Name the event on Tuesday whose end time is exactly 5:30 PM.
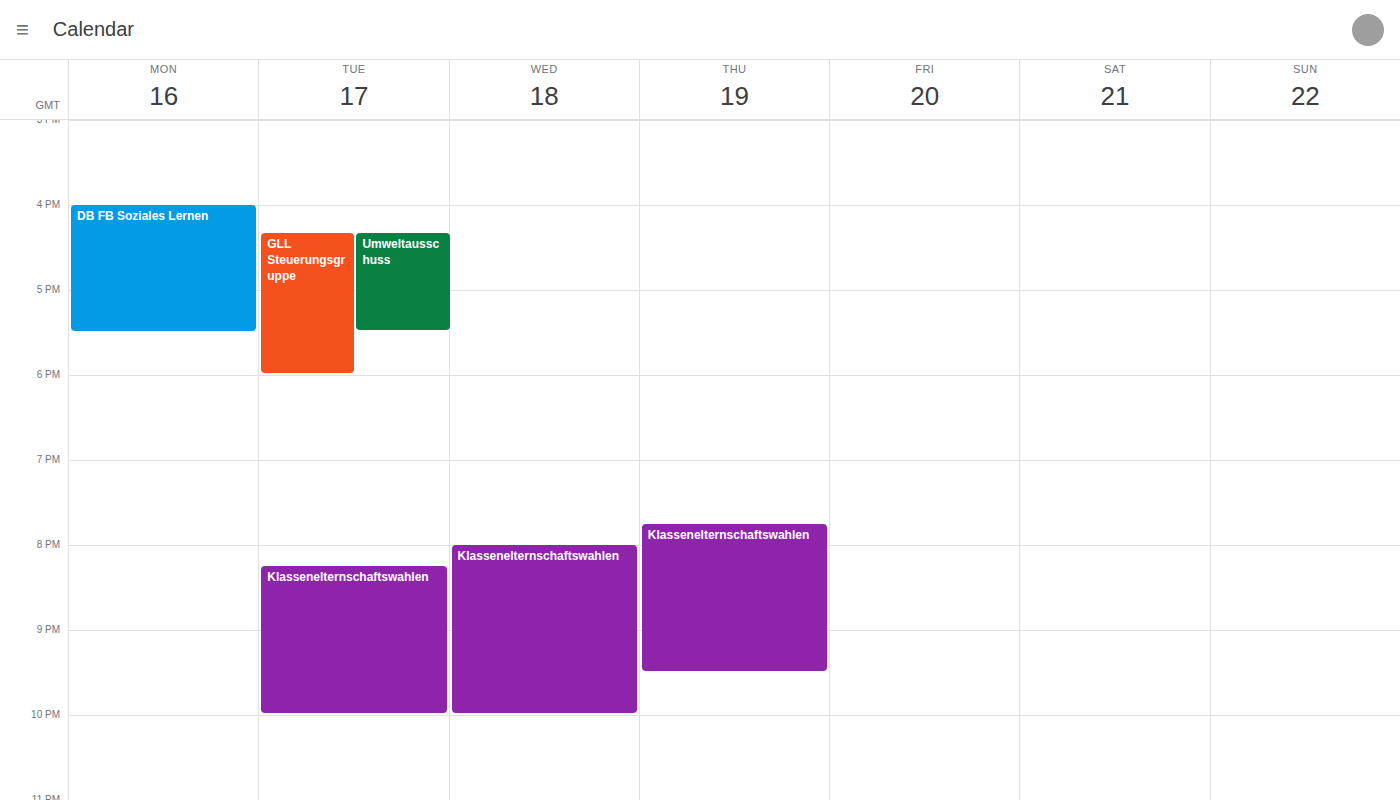
"Umweltausschuss"